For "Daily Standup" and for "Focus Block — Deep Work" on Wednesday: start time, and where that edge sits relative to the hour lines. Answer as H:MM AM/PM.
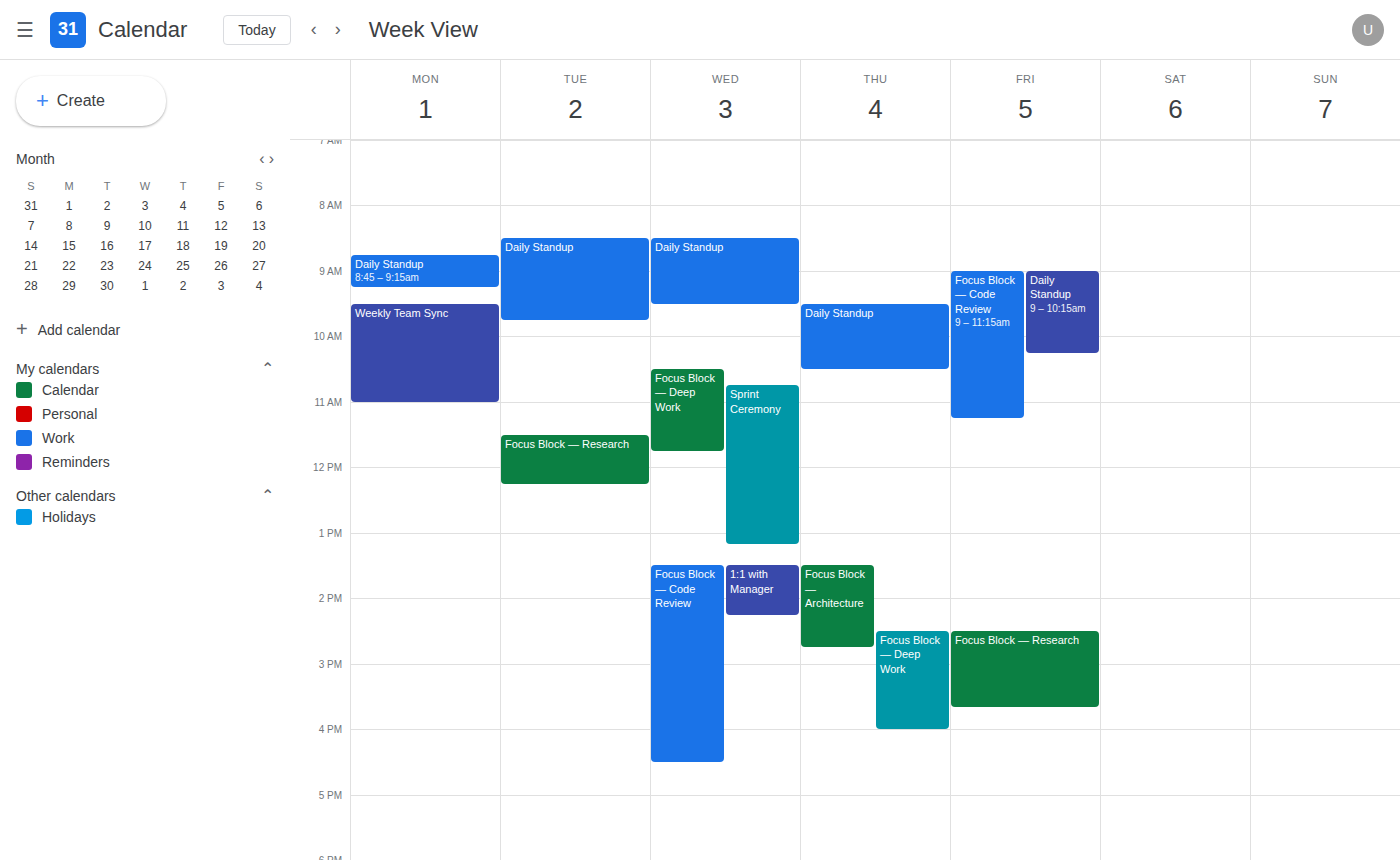
"Daily Standup": 8:30 AM, halfway between the 8 AM and 9 AM lines. "Focus Block — Deep Work": 10:30 AM, halfway between the 10 AM and 11 AM lines.